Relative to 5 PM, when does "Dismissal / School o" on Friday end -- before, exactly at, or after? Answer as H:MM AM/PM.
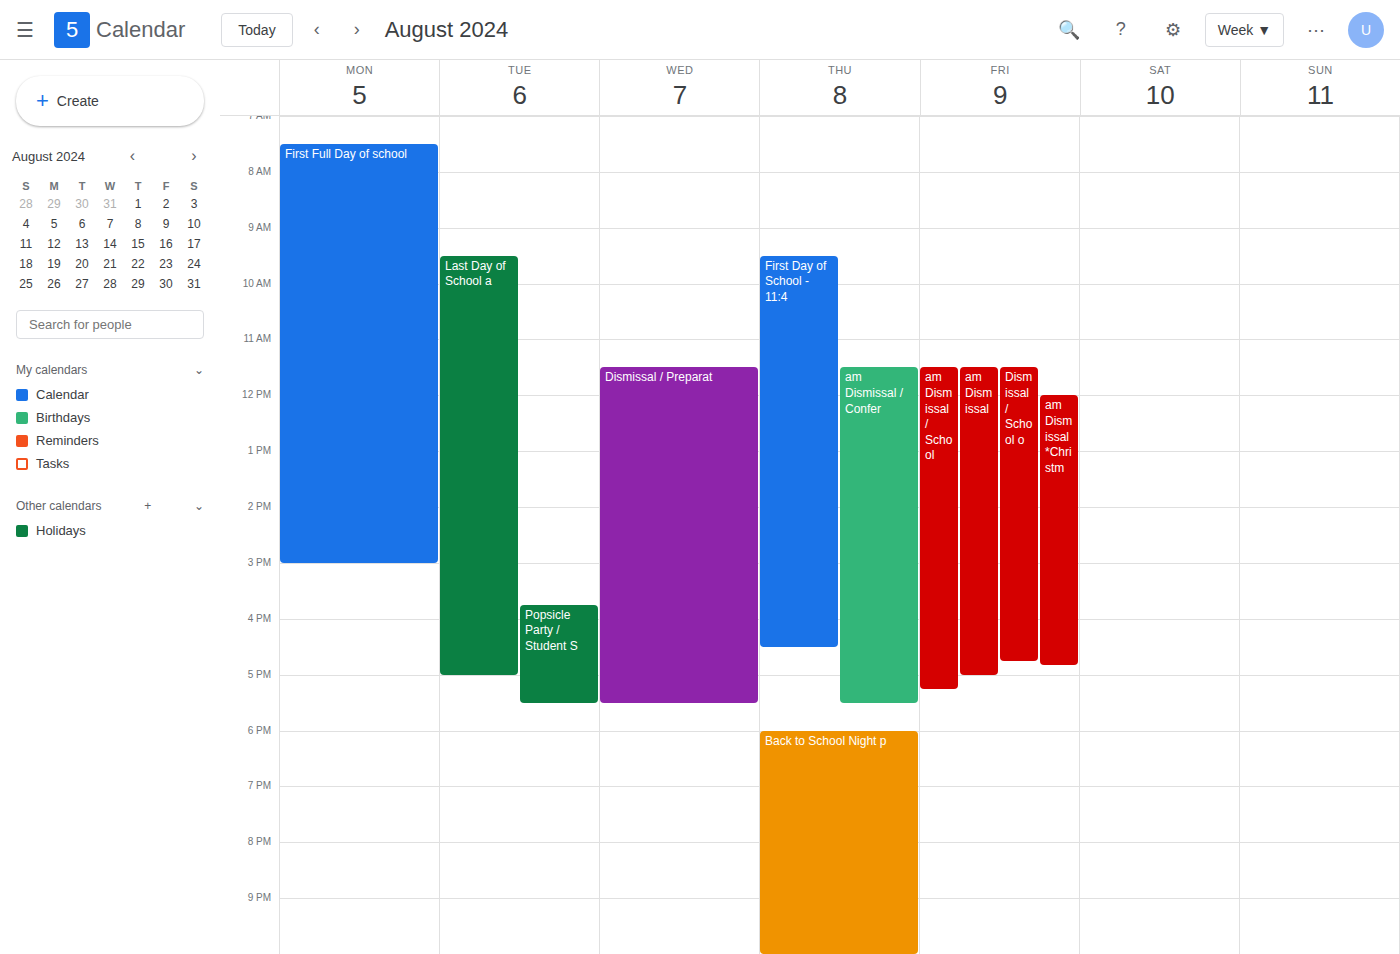
4:45 PM -- before 5 PM, 15 minutes above the 5 PM line.